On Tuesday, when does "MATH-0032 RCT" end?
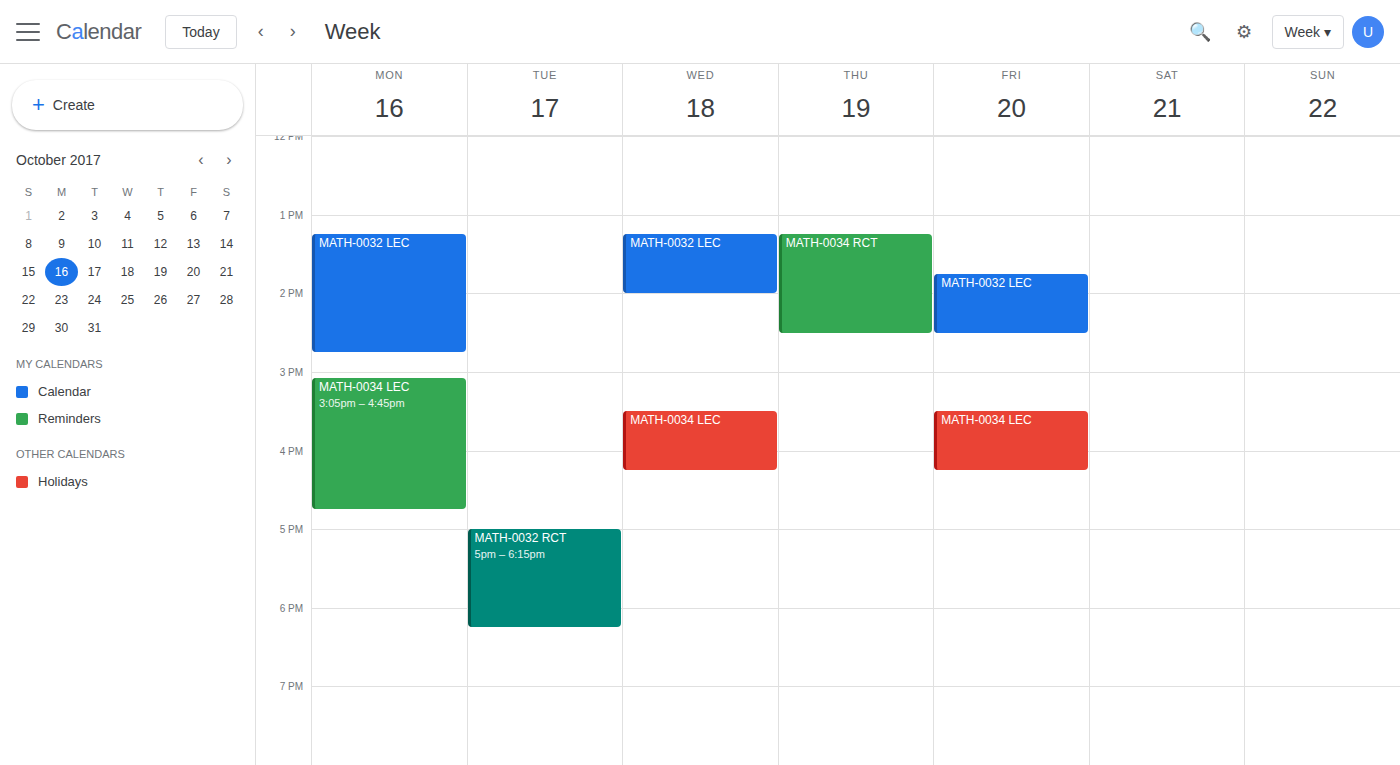
6:15 PM